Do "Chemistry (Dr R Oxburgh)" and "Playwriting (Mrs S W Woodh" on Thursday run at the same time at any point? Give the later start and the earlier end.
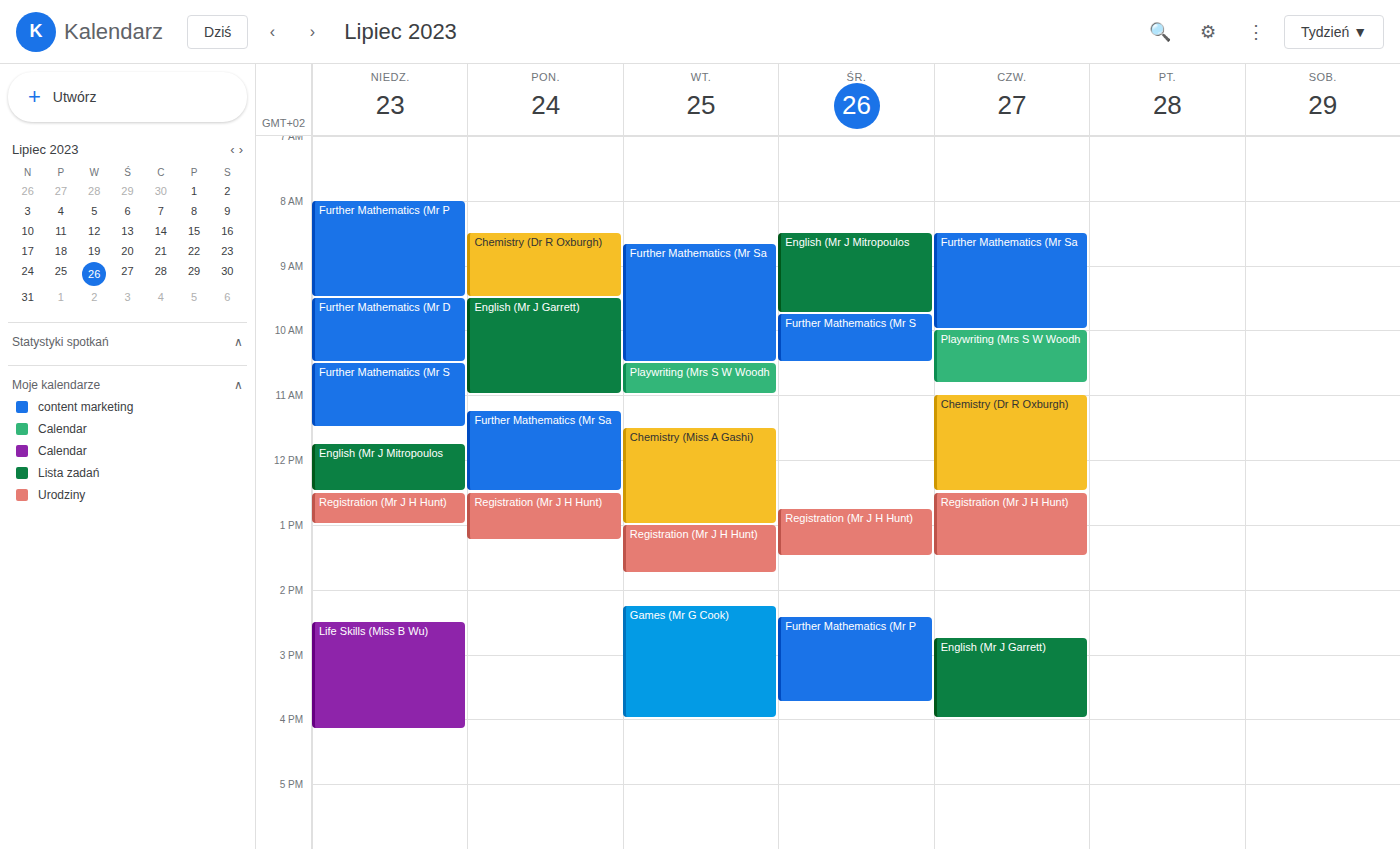
"Playwriting (Mrs S W Woodh" ends at 10:50 AM and "Chemistry (Dr R Oxburgh)" starts at 11:00 AM -- no overlap.